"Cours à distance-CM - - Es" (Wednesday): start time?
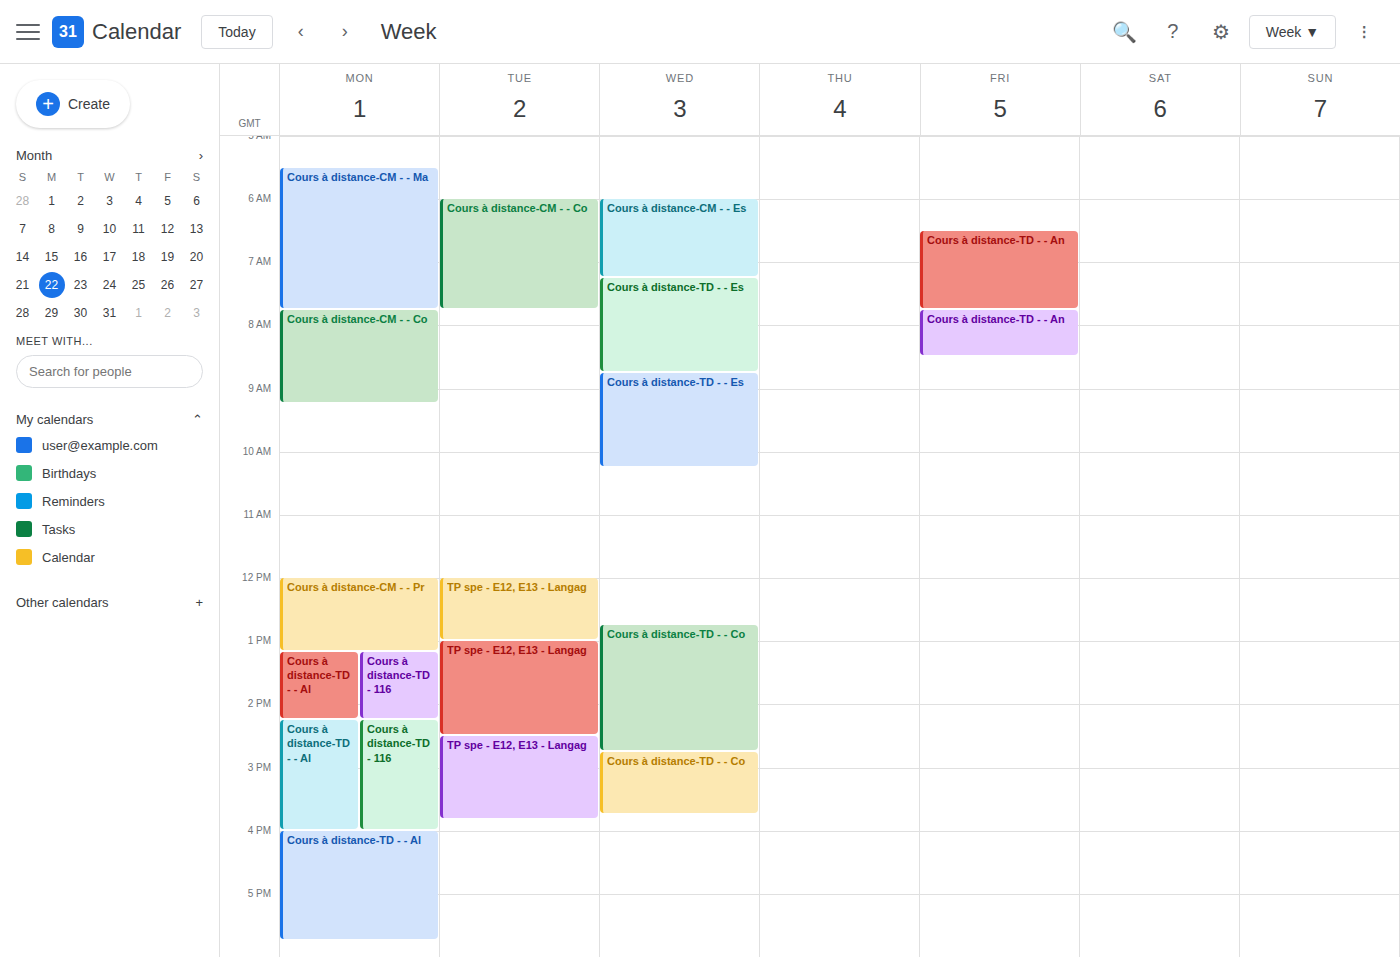
6:00 AM